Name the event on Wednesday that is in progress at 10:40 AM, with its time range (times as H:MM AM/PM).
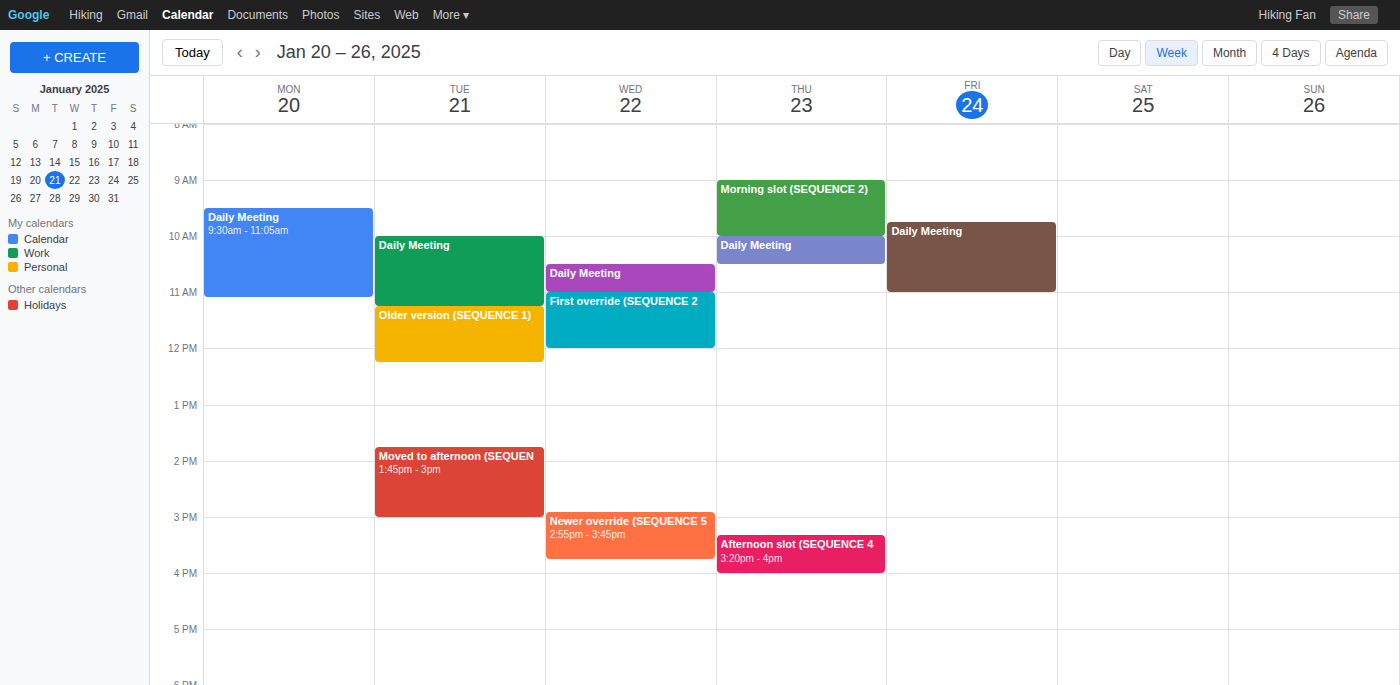
"Daily Meeting", 10:30 AM to 11:00 AM